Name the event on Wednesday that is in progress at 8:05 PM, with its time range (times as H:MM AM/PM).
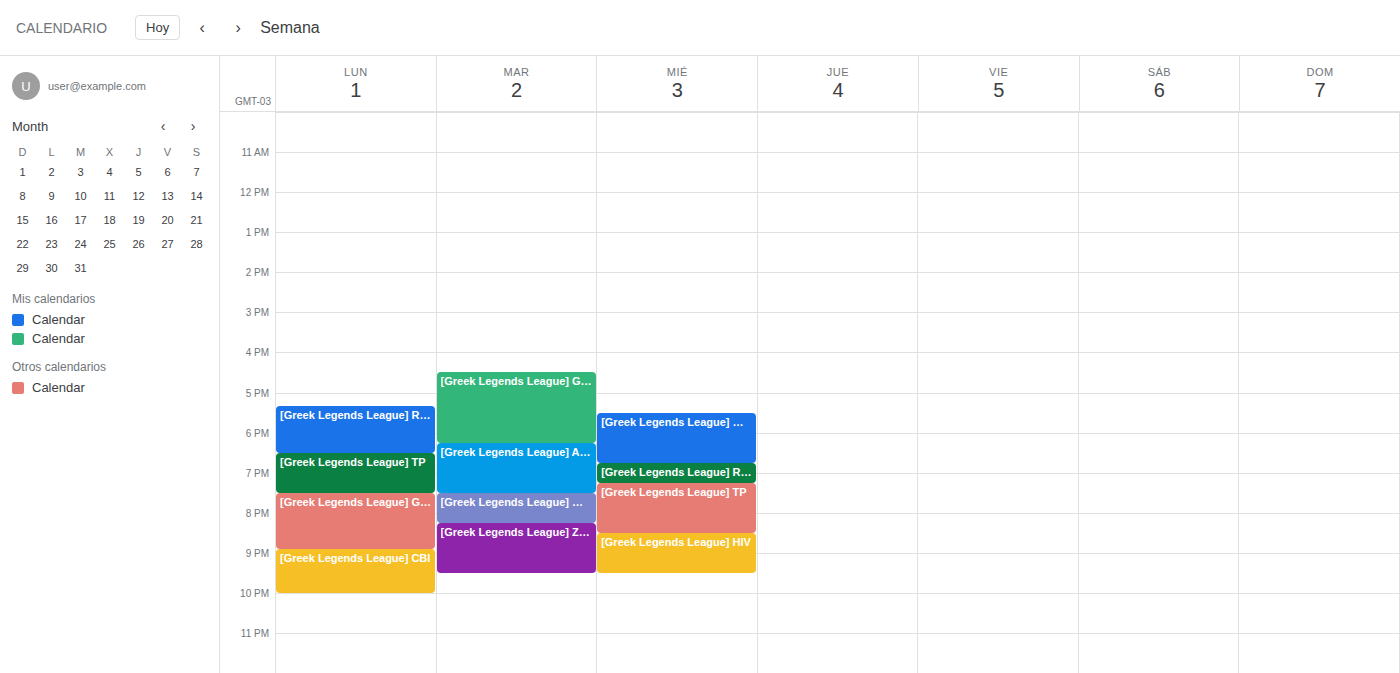
"[Greek Legends League] TP", 7:15 PM to 8:30 PM